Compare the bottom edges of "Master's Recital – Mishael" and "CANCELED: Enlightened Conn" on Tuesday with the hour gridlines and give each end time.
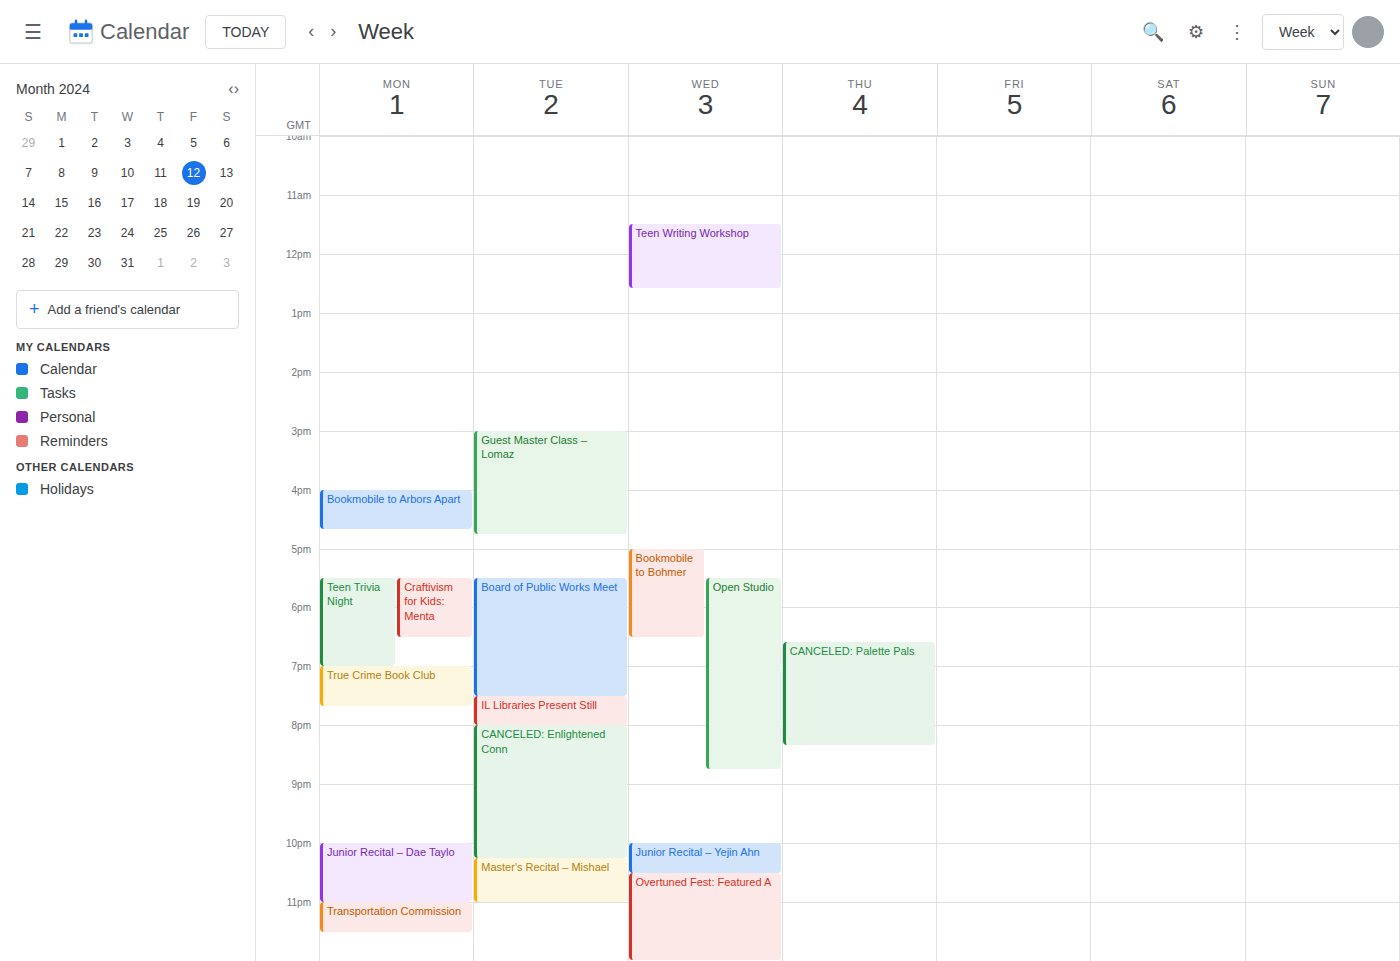
"Master's Recital – Mishael": 11:00 PM, exactly on the 11 PM line. "CANCELED: Enlightened Conn": 10:15 PM, neither: a quarter of the way from the 10 PM line to the 11 PM line.